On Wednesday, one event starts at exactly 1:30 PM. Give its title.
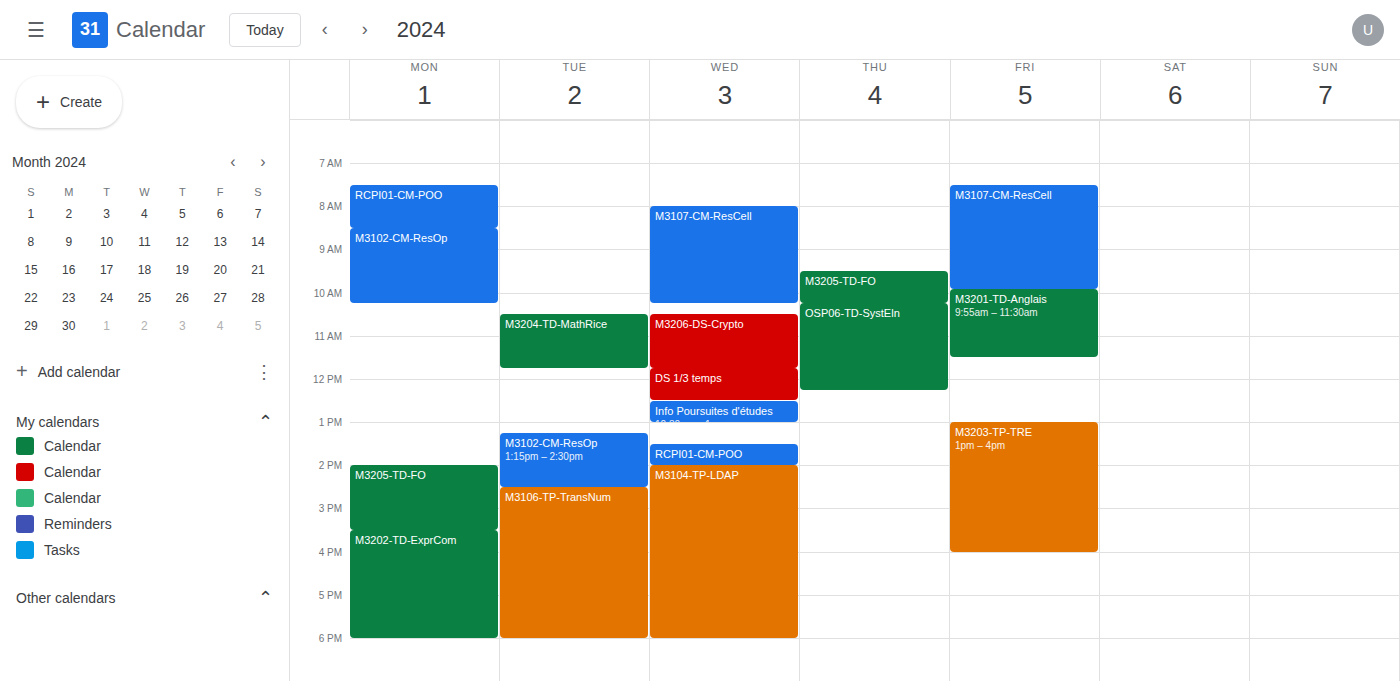
"RCPI01-CM-POO"